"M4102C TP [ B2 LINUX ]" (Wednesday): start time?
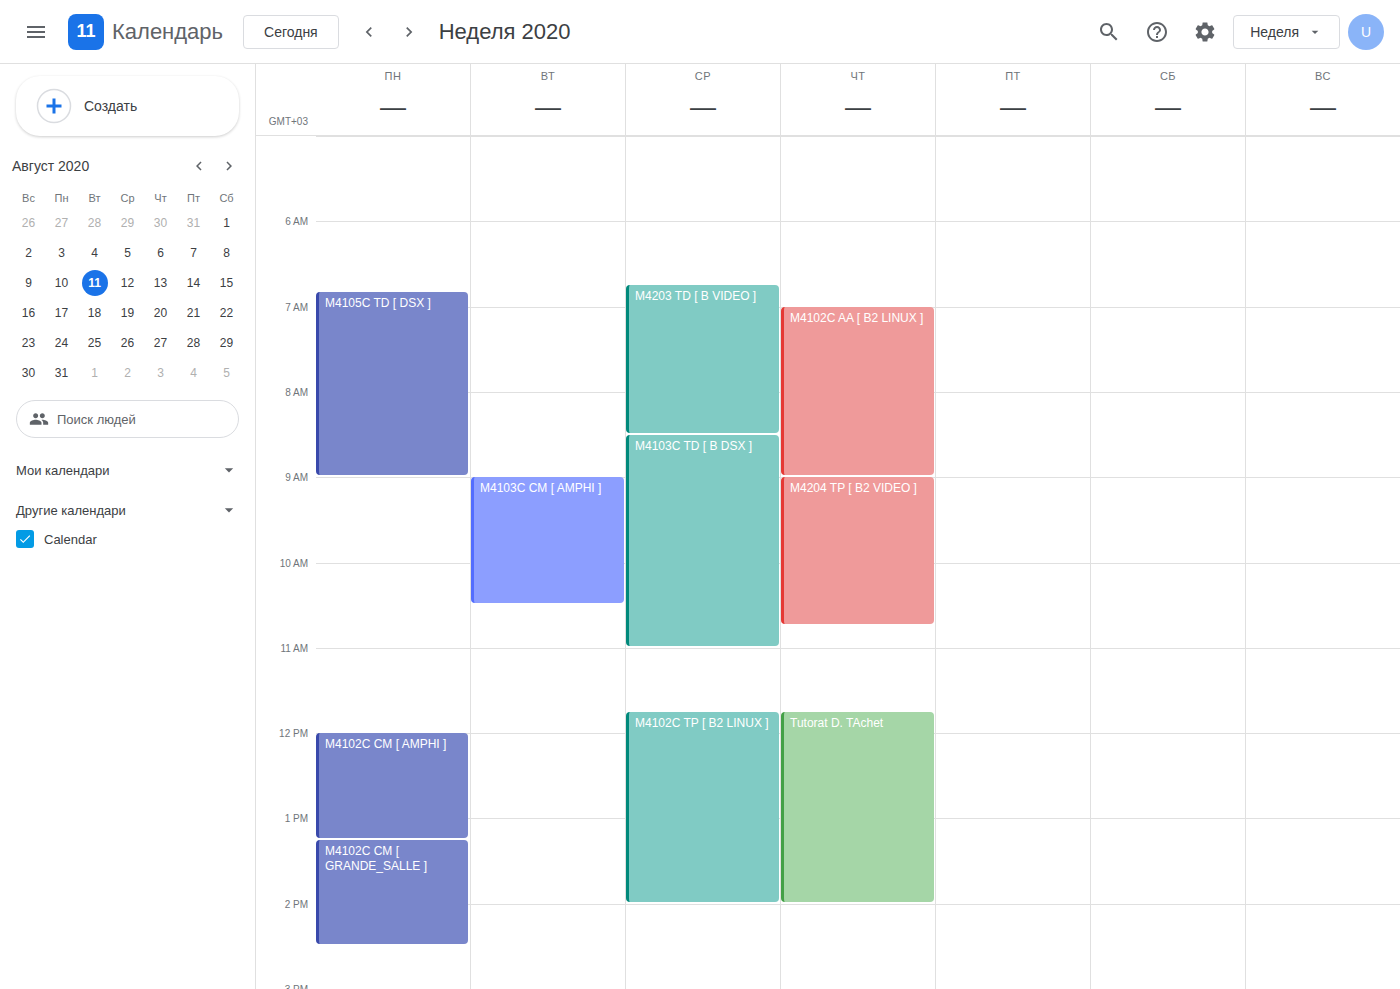
11:45 AM